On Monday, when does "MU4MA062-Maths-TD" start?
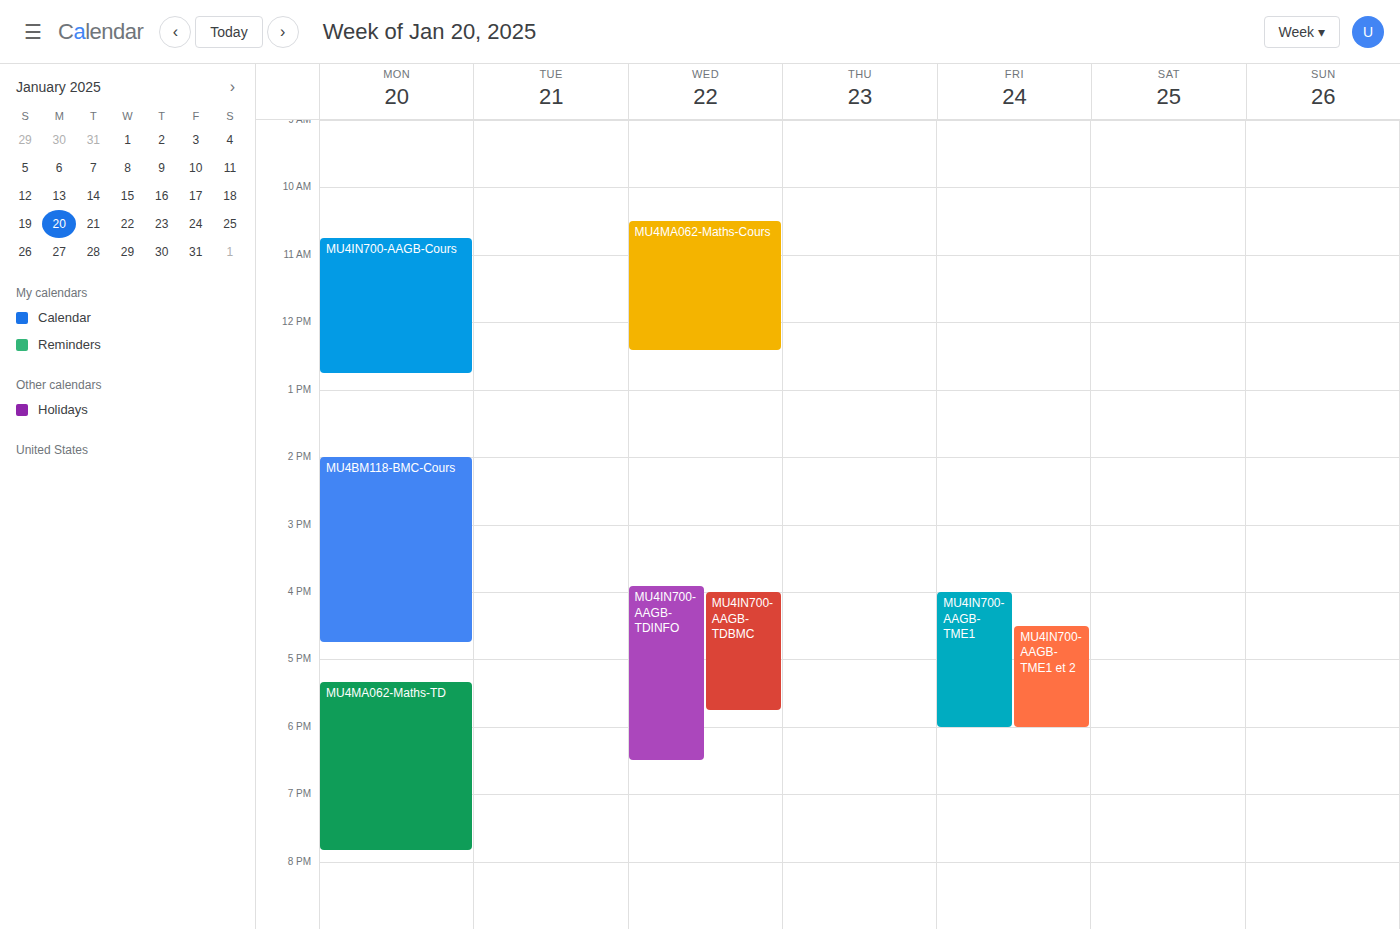
5:20 PM